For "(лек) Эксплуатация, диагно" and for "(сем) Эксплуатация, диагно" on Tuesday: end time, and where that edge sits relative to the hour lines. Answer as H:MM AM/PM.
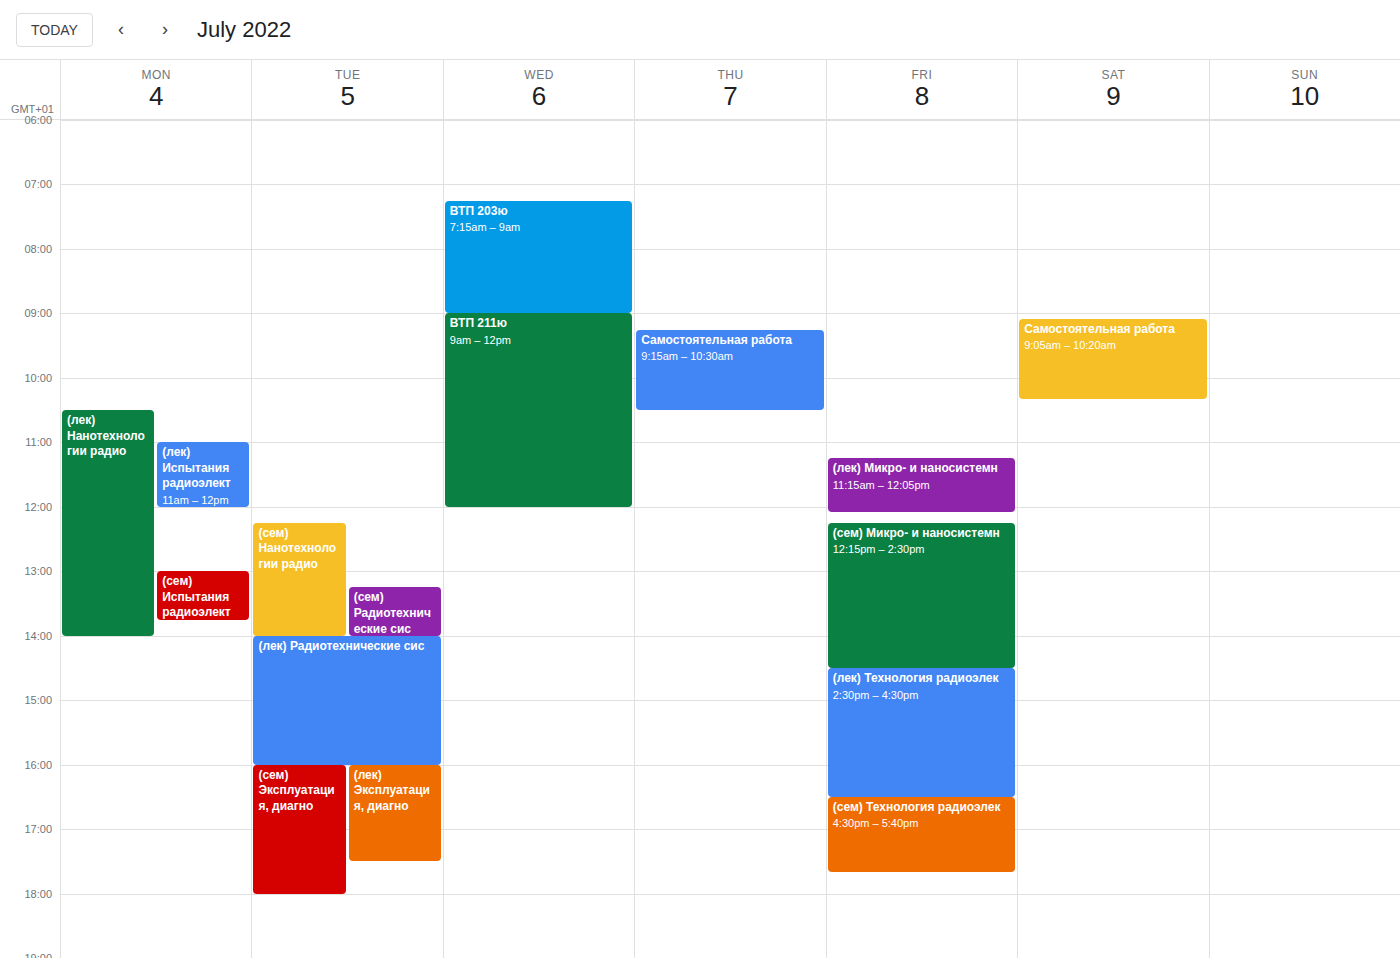
"(лек) Эксплуатация, диагно": 5:30 PM, halfway between the 5 PM and 6 PM lines. "(сем) Эксплуатация, диагно": 6:00 PM, exactly on the 6 PM line.